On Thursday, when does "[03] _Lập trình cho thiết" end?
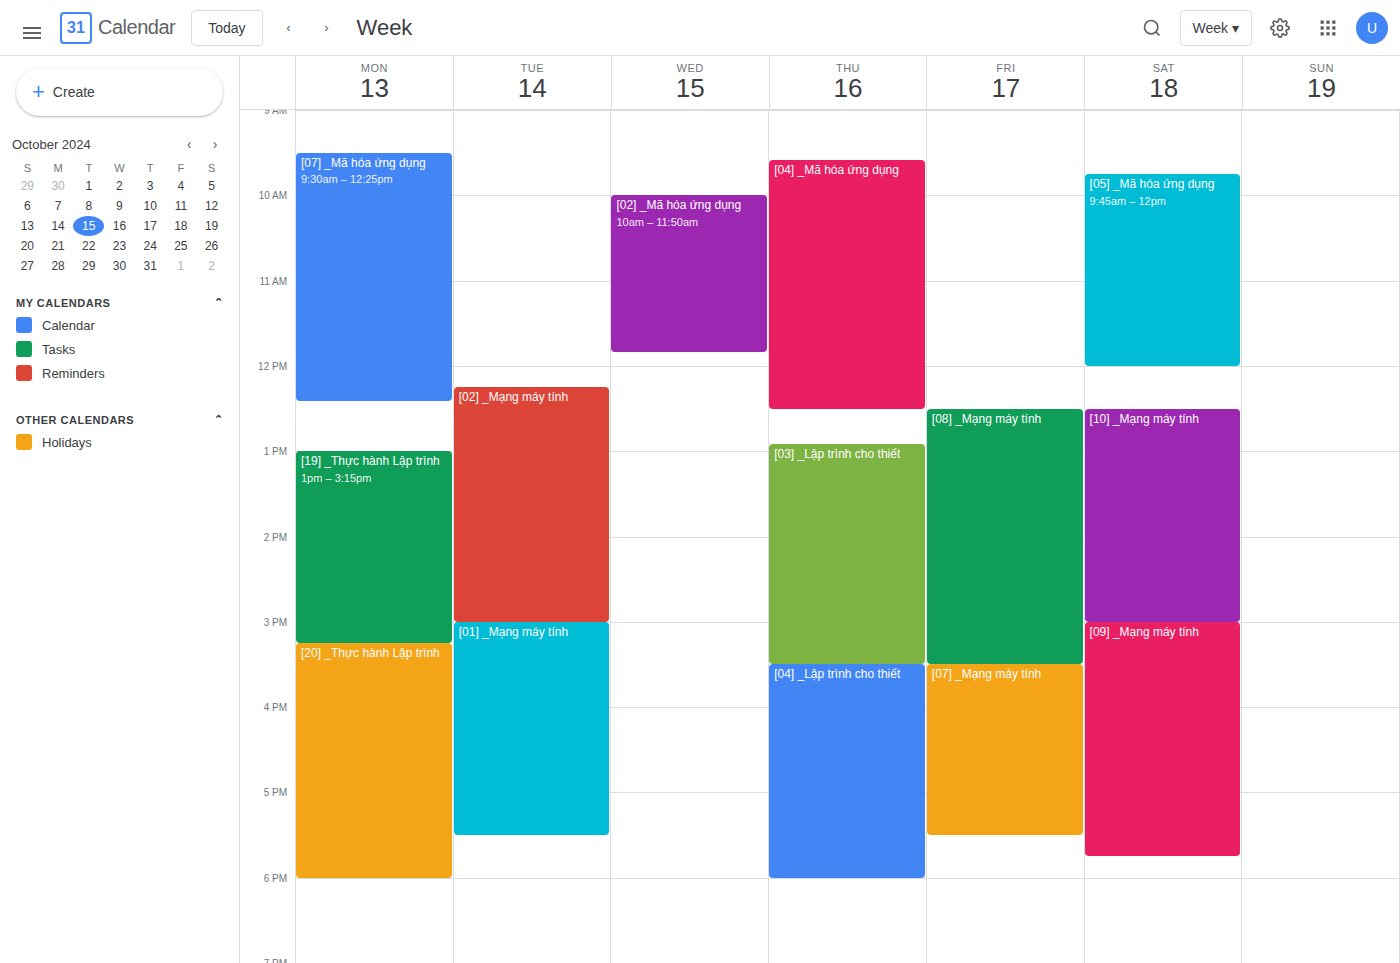
15:30